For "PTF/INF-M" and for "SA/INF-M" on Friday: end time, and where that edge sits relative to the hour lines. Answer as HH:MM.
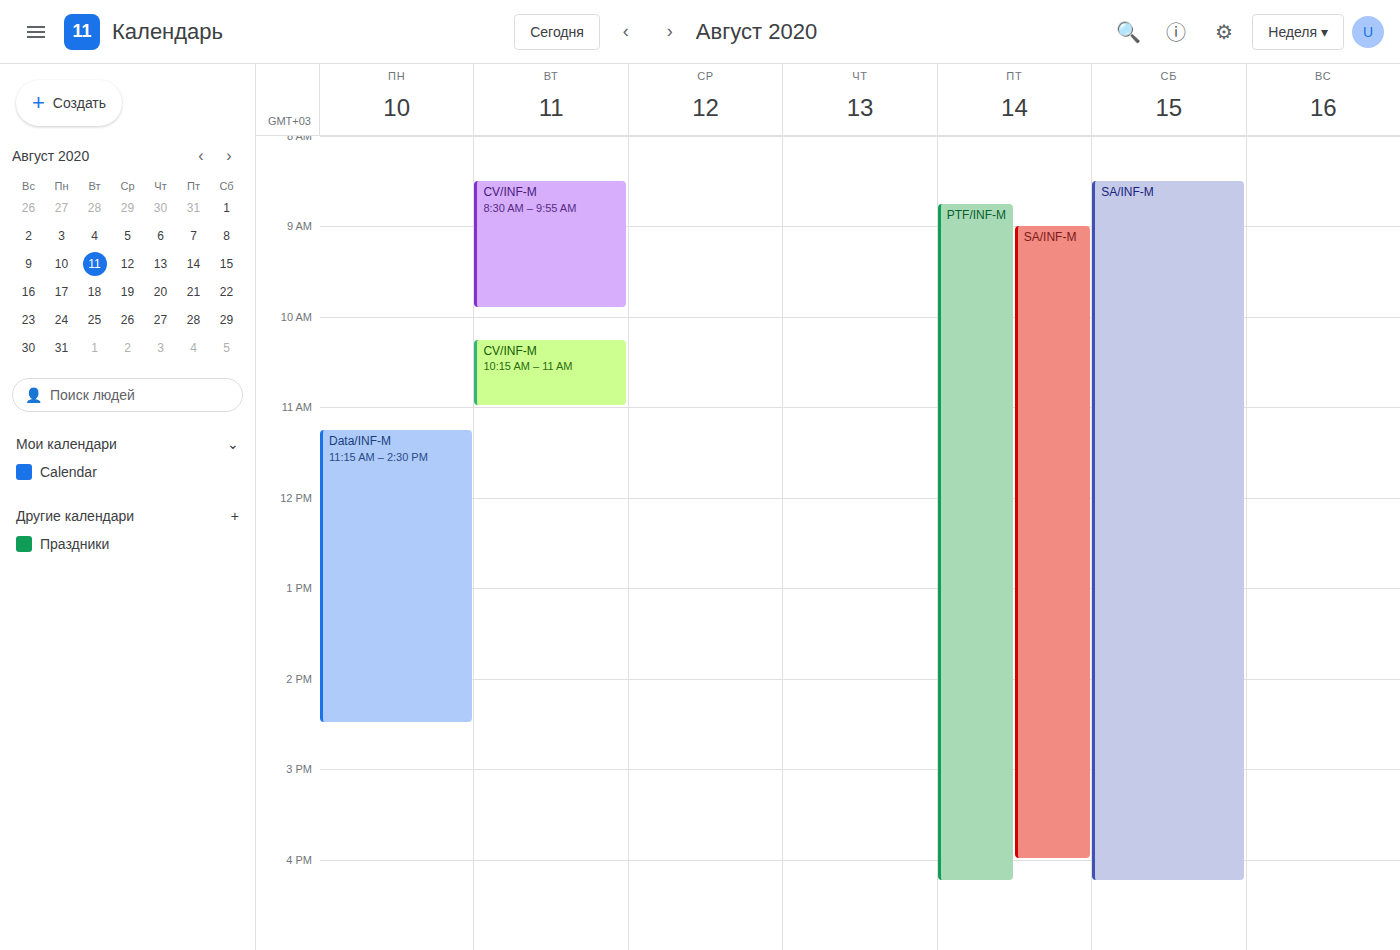
"PTF/INF-M": 16:15, neither: a quarter of the way from the 16:00 line to the 17:00 line. "SA/INF-M": 16:00, exactly on the 16:00 line.